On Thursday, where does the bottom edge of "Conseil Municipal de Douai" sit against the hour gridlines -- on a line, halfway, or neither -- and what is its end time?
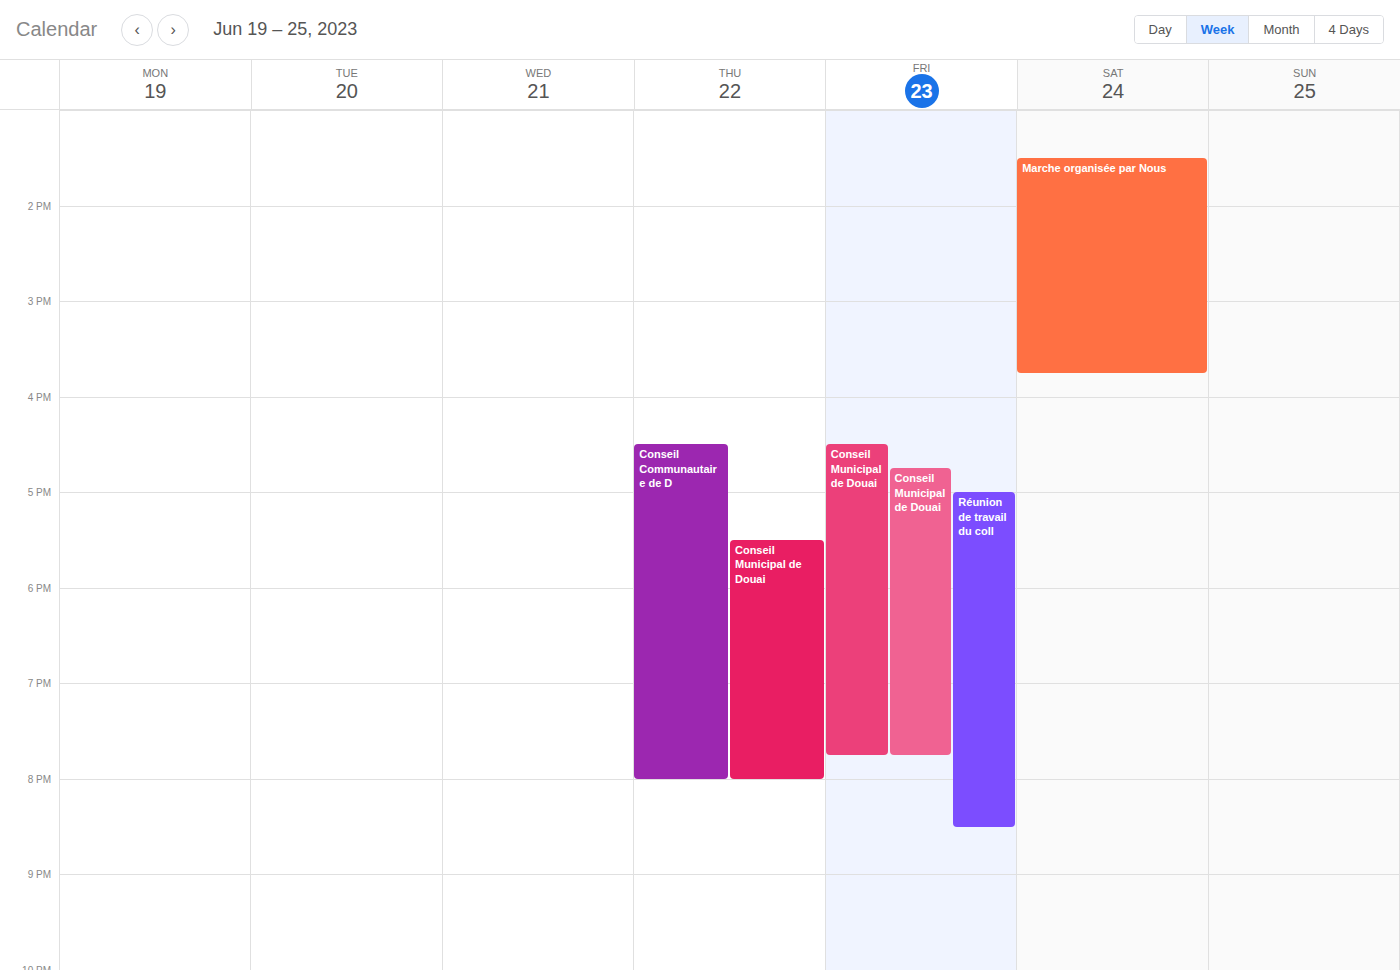
8:00 PM -- exactly on the 8 PM line.